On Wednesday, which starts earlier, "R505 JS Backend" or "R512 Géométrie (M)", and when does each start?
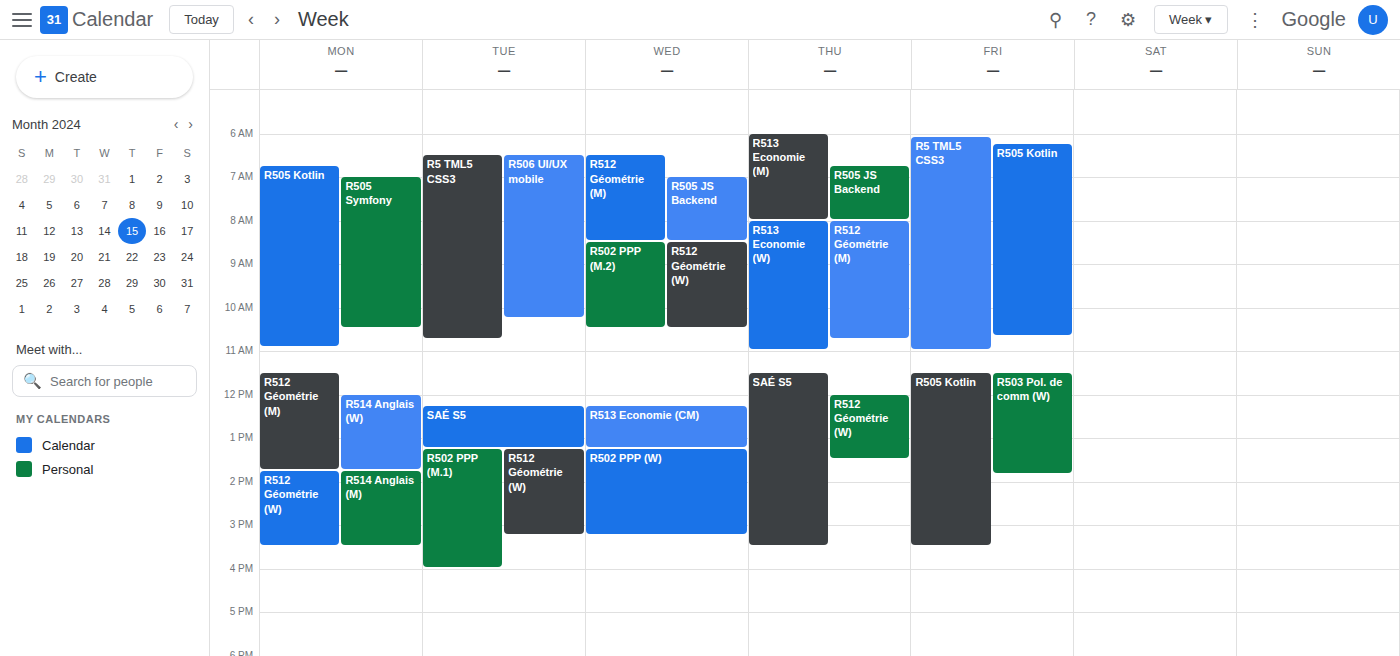
"R512 Géométrie (M)" 6:30 AM; "R505 JS Backend" 7:00 AM.